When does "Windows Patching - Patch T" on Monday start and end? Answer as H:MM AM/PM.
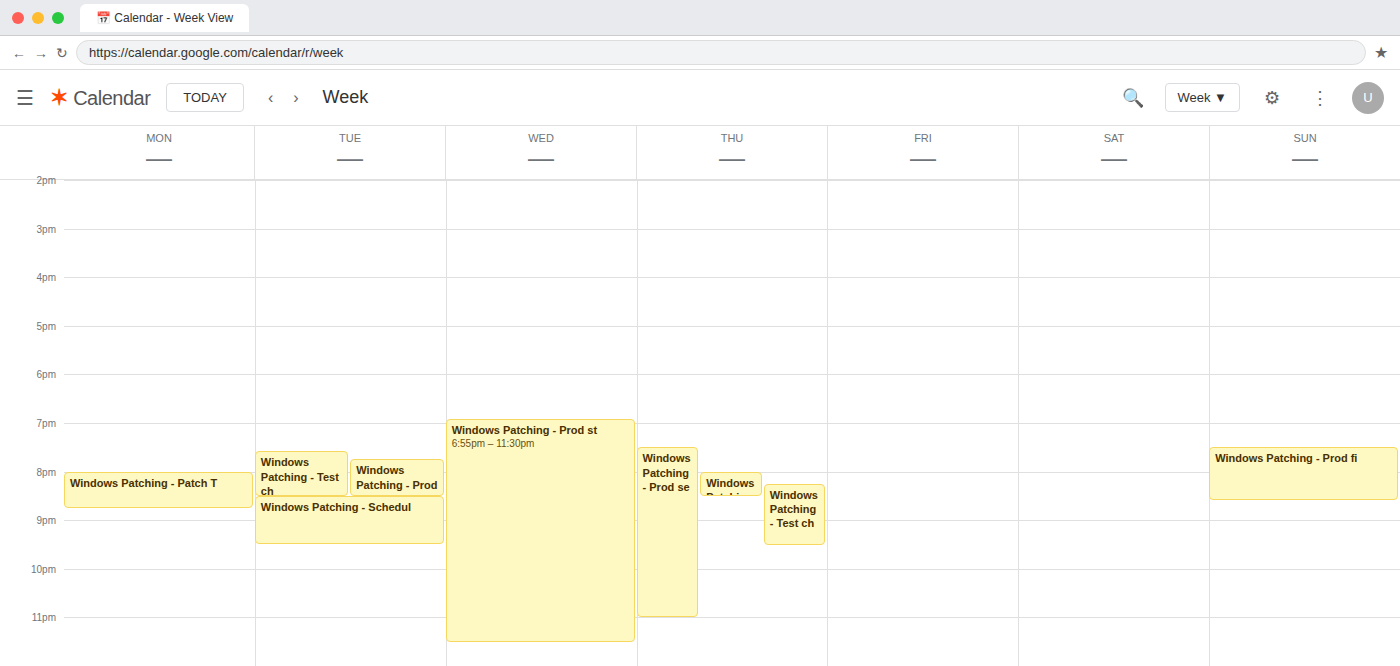
8:00 PM to 8:45 PM